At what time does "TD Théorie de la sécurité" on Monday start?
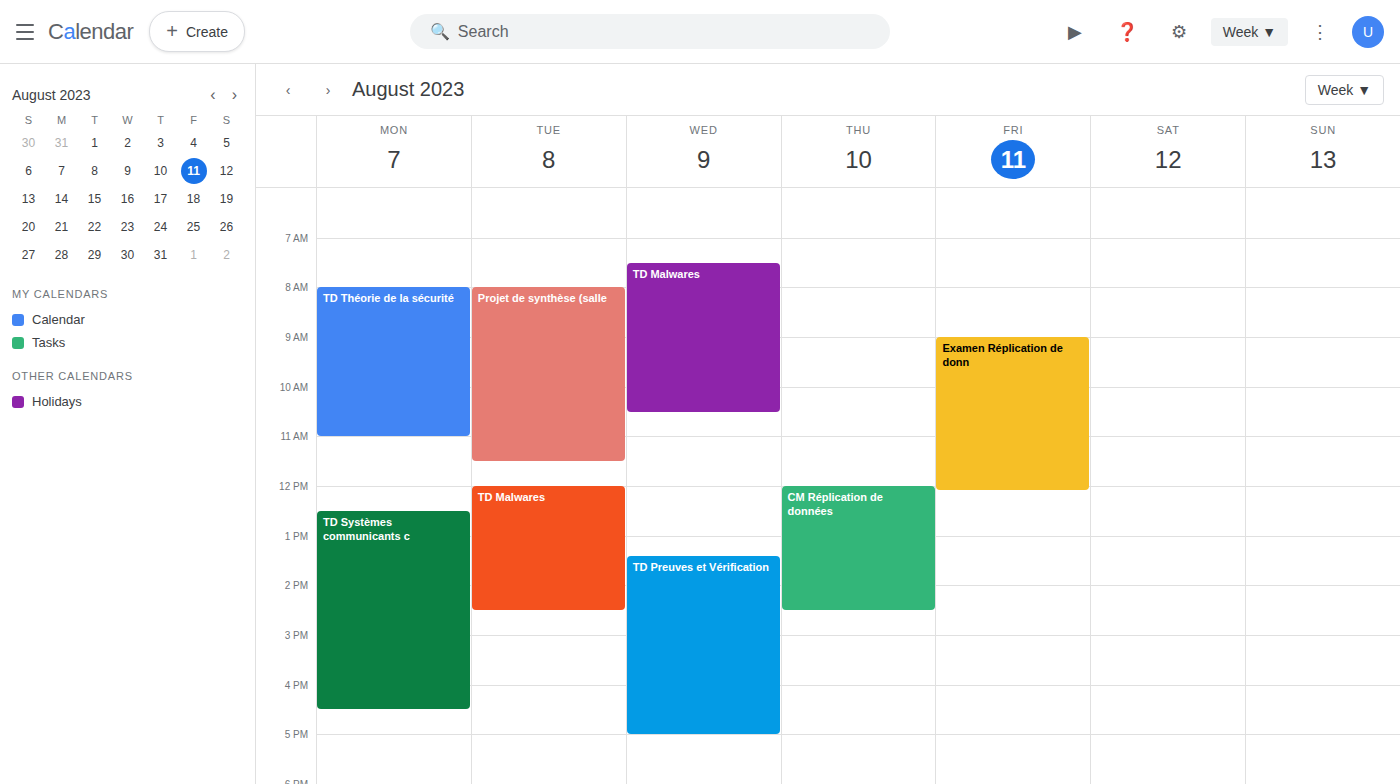
8:00 AM